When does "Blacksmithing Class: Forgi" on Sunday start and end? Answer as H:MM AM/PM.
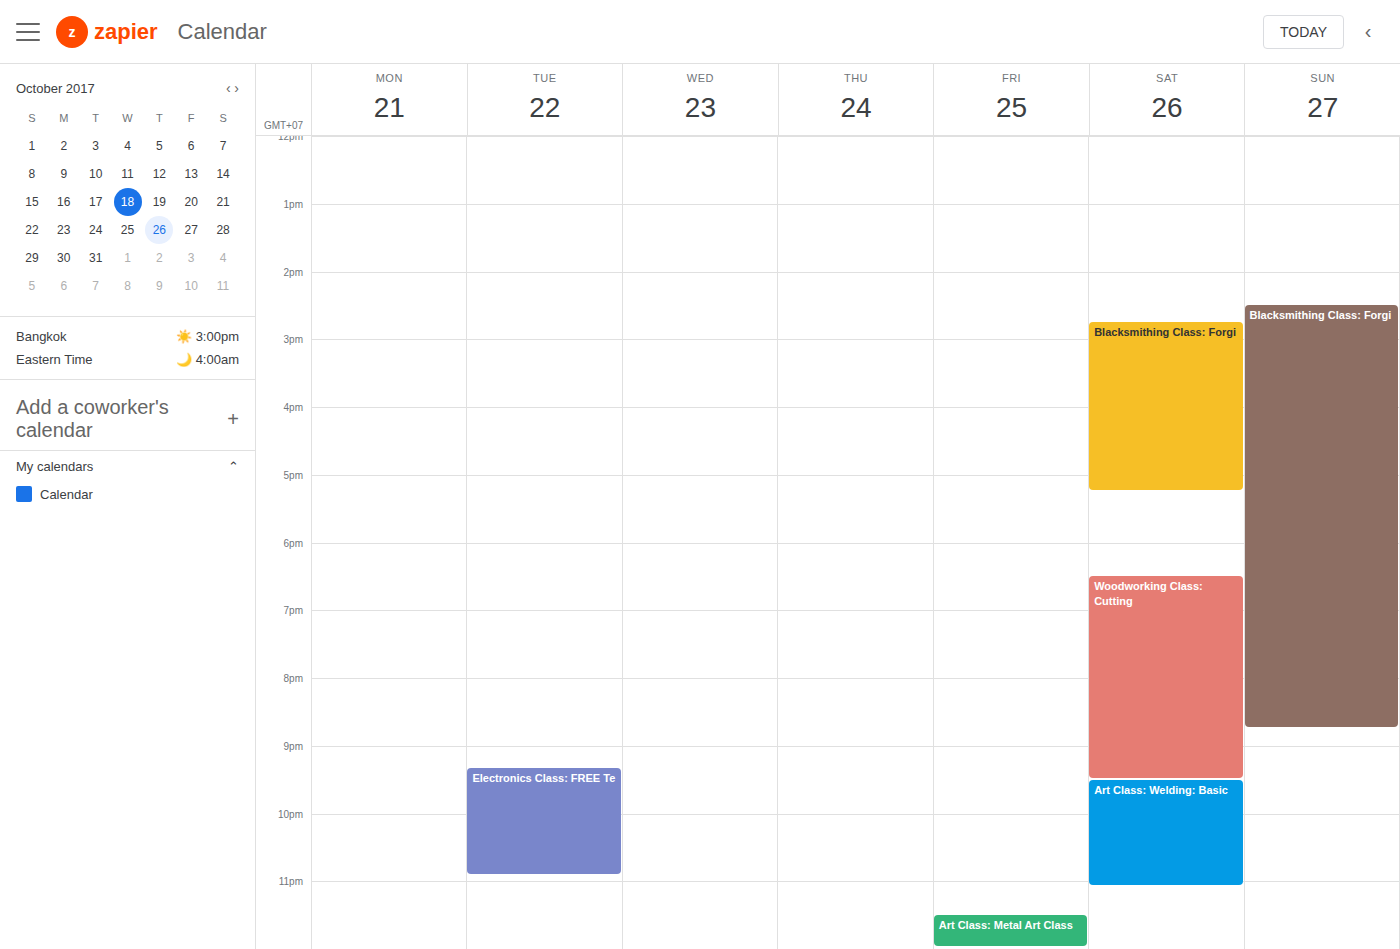
2:30 PM to 8:45 PM